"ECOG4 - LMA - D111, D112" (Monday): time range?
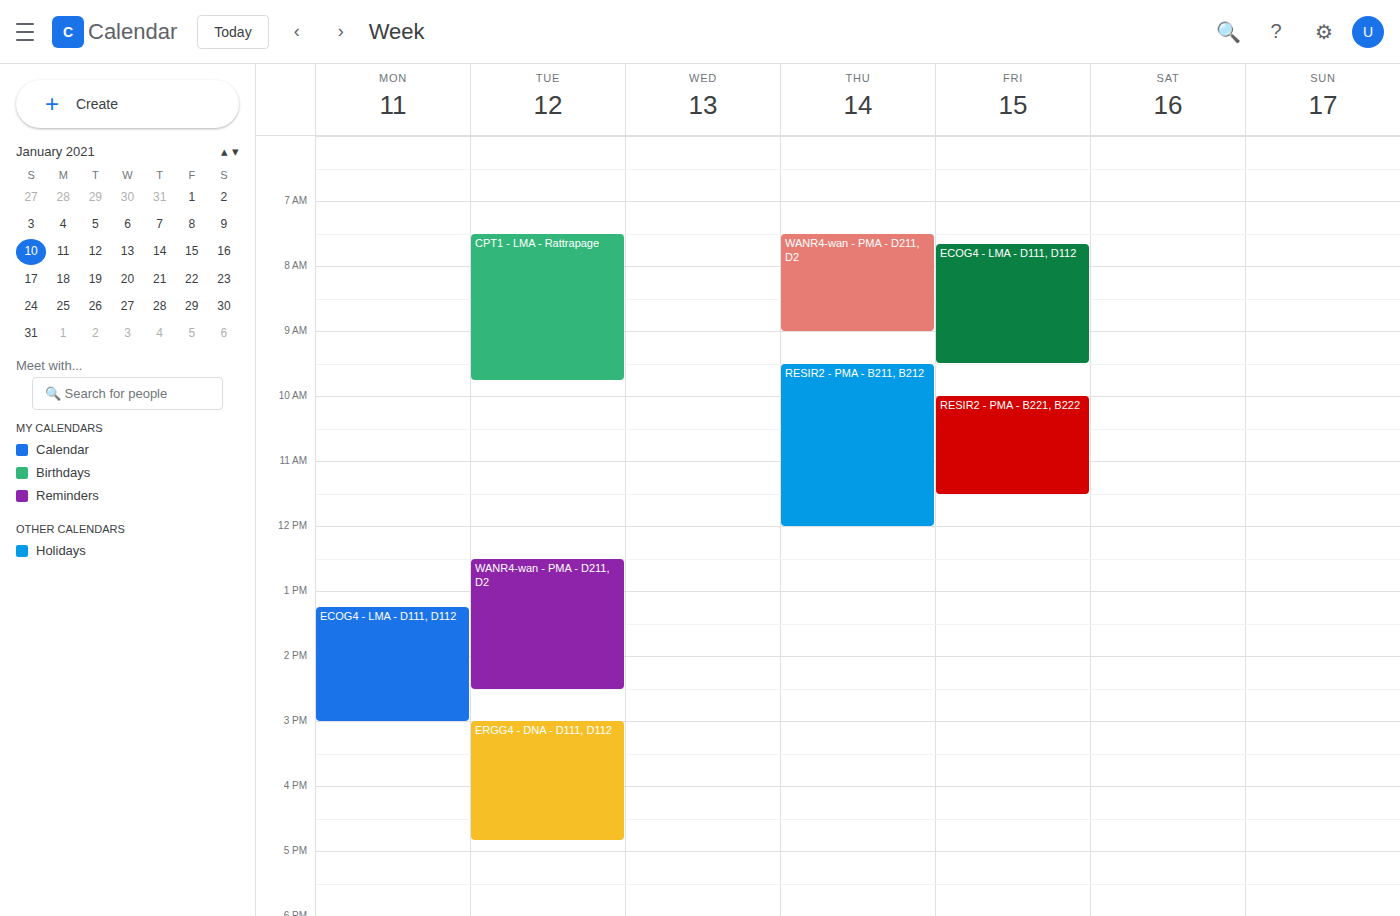
1:15 PM to 3:00 PM